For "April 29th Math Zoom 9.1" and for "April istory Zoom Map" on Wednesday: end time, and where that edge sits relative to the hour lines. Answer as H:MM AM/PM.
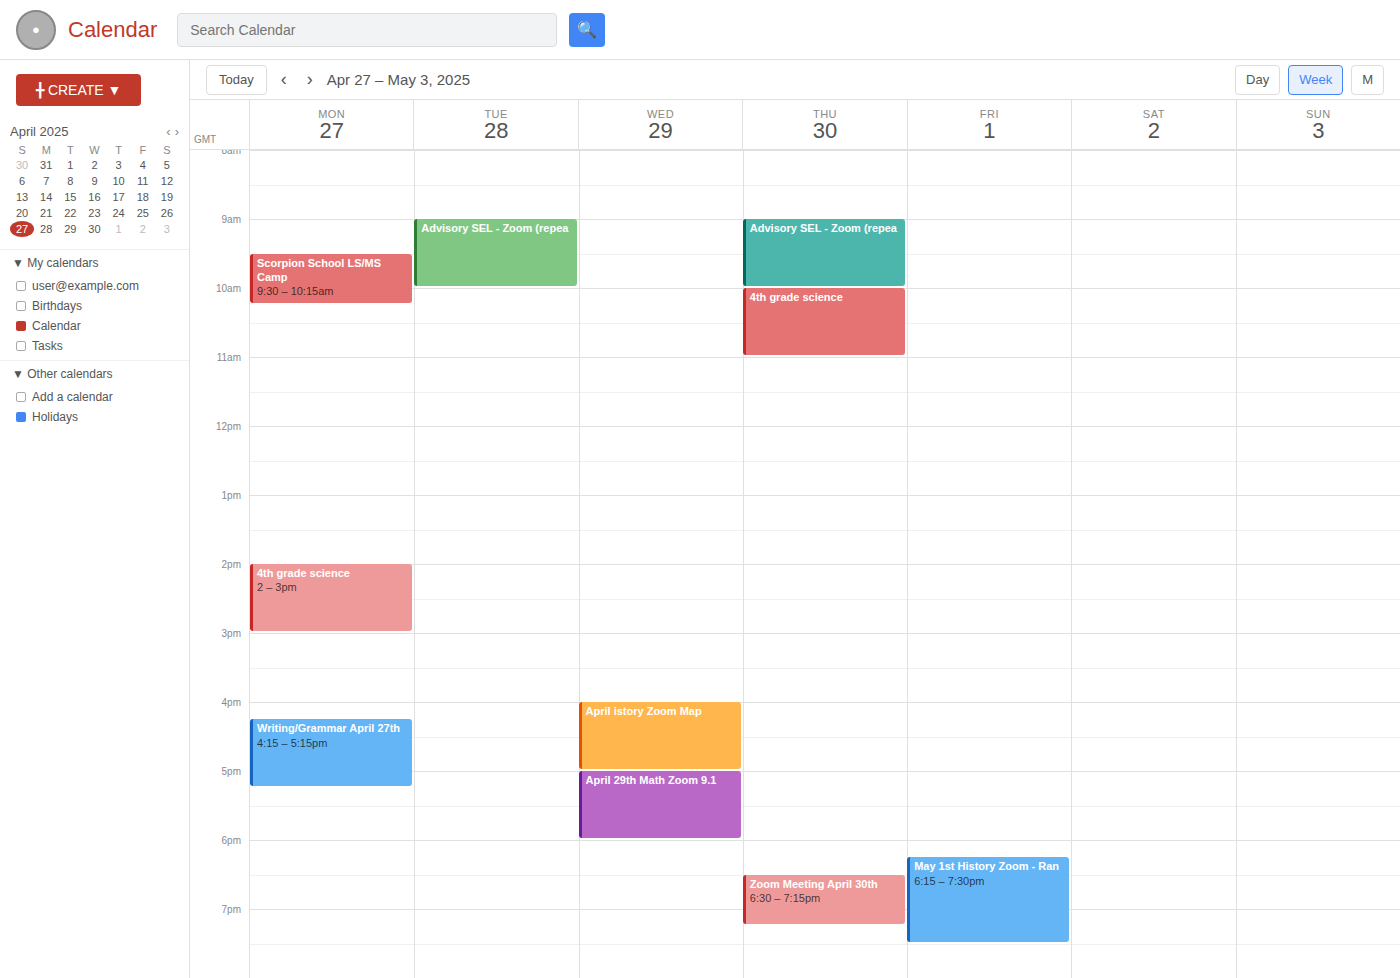
"April 29th Math Zoom 9.1": 6:00 PM, exactly on the 6 PM line. "April istory Zoom Map": 5:00 PM, exactly on the 5 PM line.